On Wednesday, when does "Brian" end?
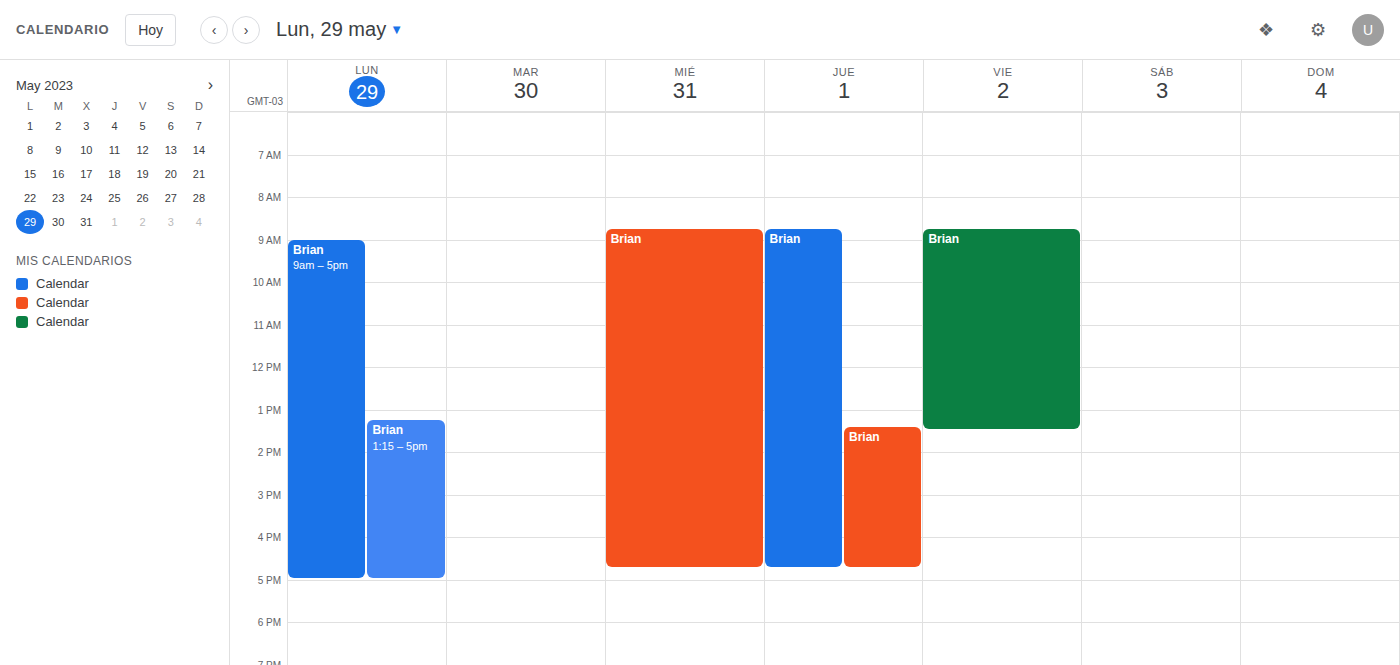
4:45 PM